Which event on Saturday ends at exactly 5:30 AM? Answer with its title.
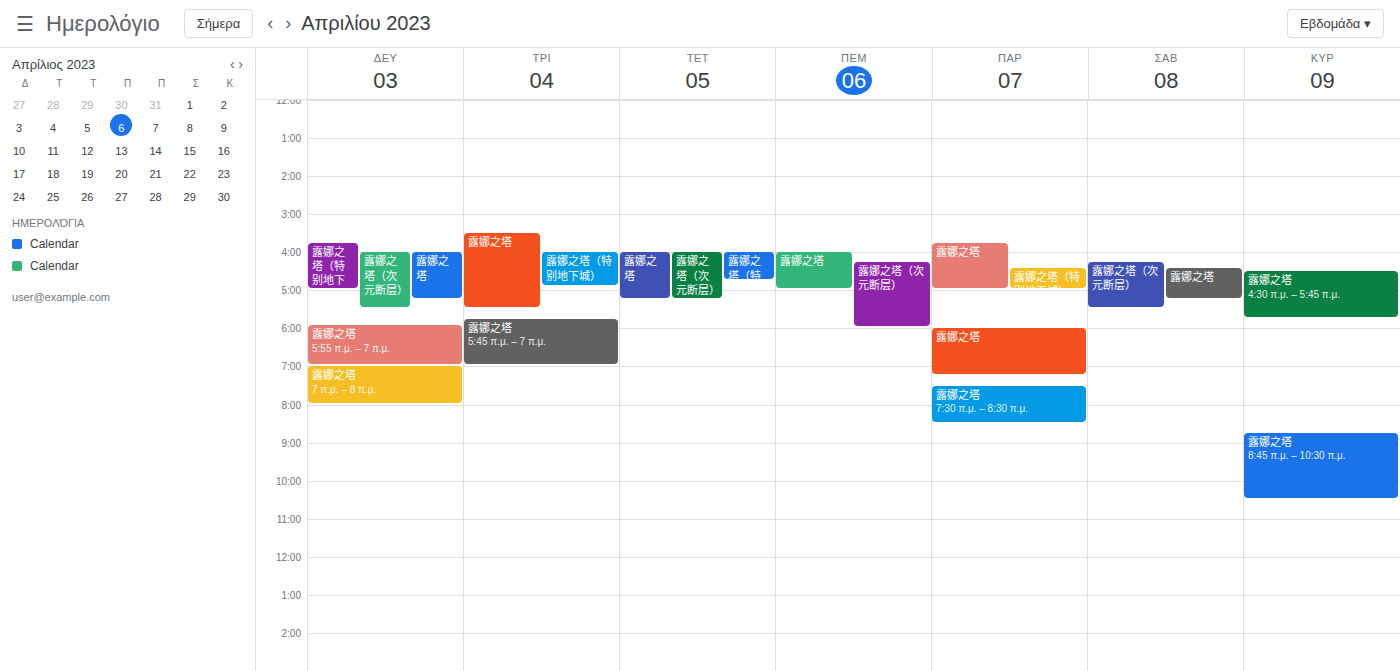
"露娜之塔（次元断层）"